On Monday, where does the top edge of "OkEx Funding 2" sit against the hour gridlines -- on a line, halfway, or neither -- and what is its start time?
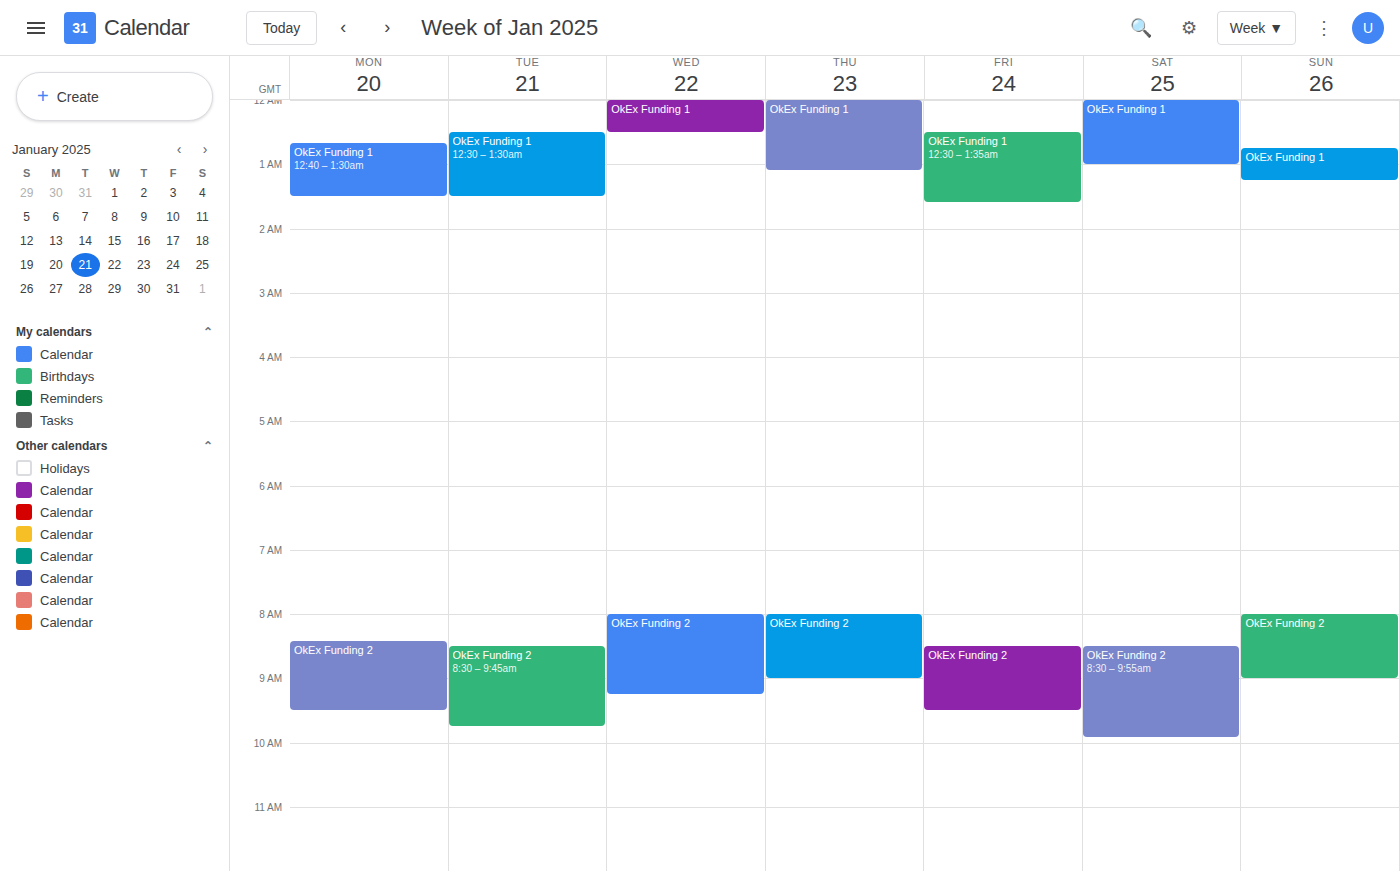
8:25 AM -- neither: 25 minutes below the 8 AM line and 35 minutes above the 9 AM line.